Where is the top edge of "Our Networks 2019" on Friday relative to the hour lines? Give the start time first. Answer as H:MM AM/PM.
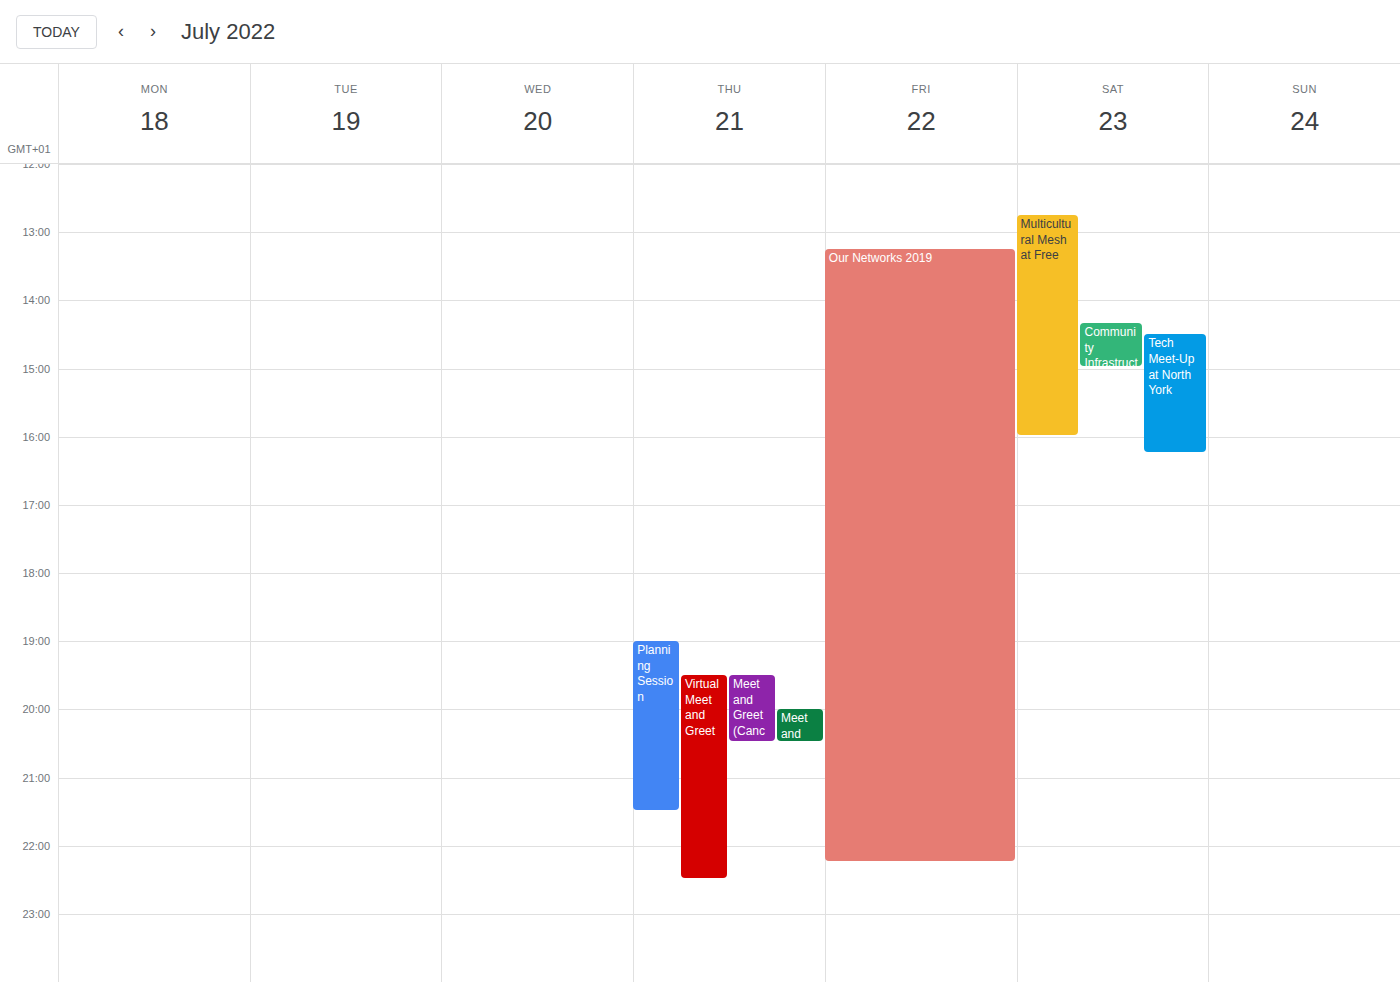
1:15 PM -- neither: a quarter of the way from the 1 PM line to the 2 PM line.